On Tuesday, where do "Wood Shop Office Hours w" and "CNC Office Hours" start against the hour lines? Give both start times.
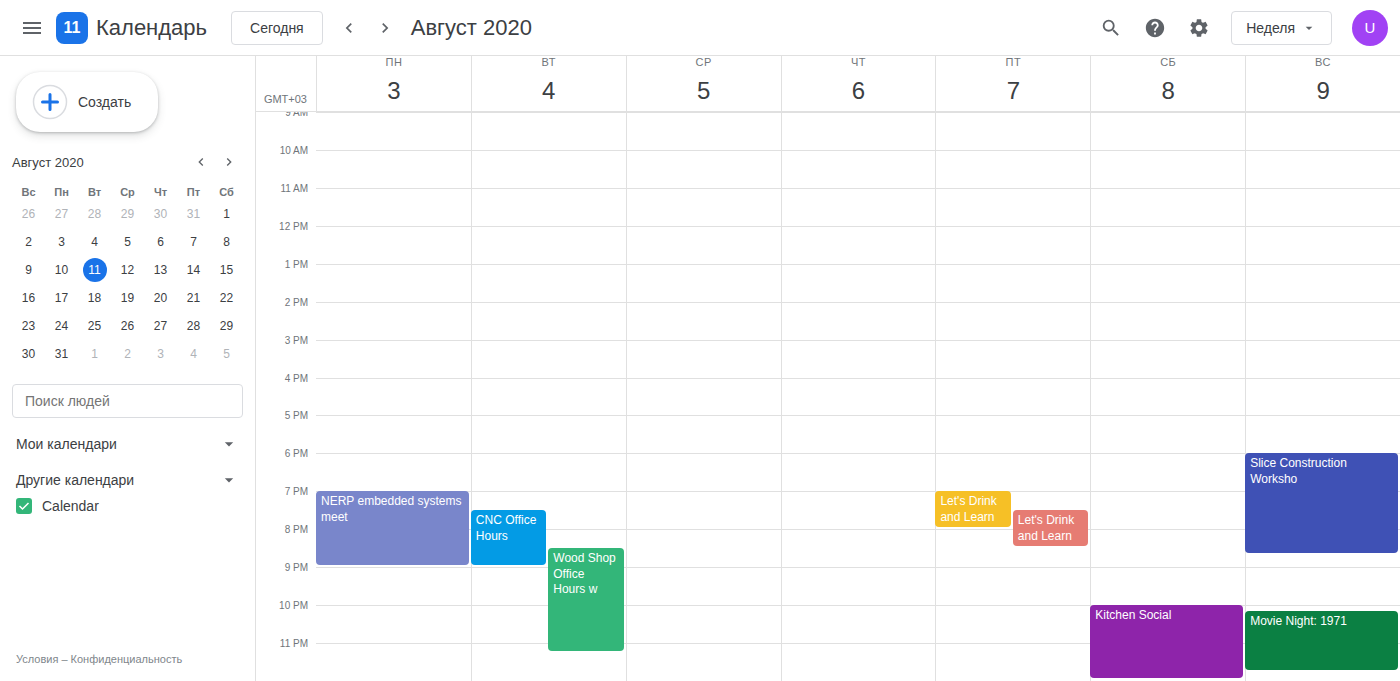
"Wood Shop Office Hours w": 8:30 PM, halfway between the 8 PM and 9 PM lines. "CNC Office Hours": 7:30 PM, halfway between the 7 PM and 8 PM lines.